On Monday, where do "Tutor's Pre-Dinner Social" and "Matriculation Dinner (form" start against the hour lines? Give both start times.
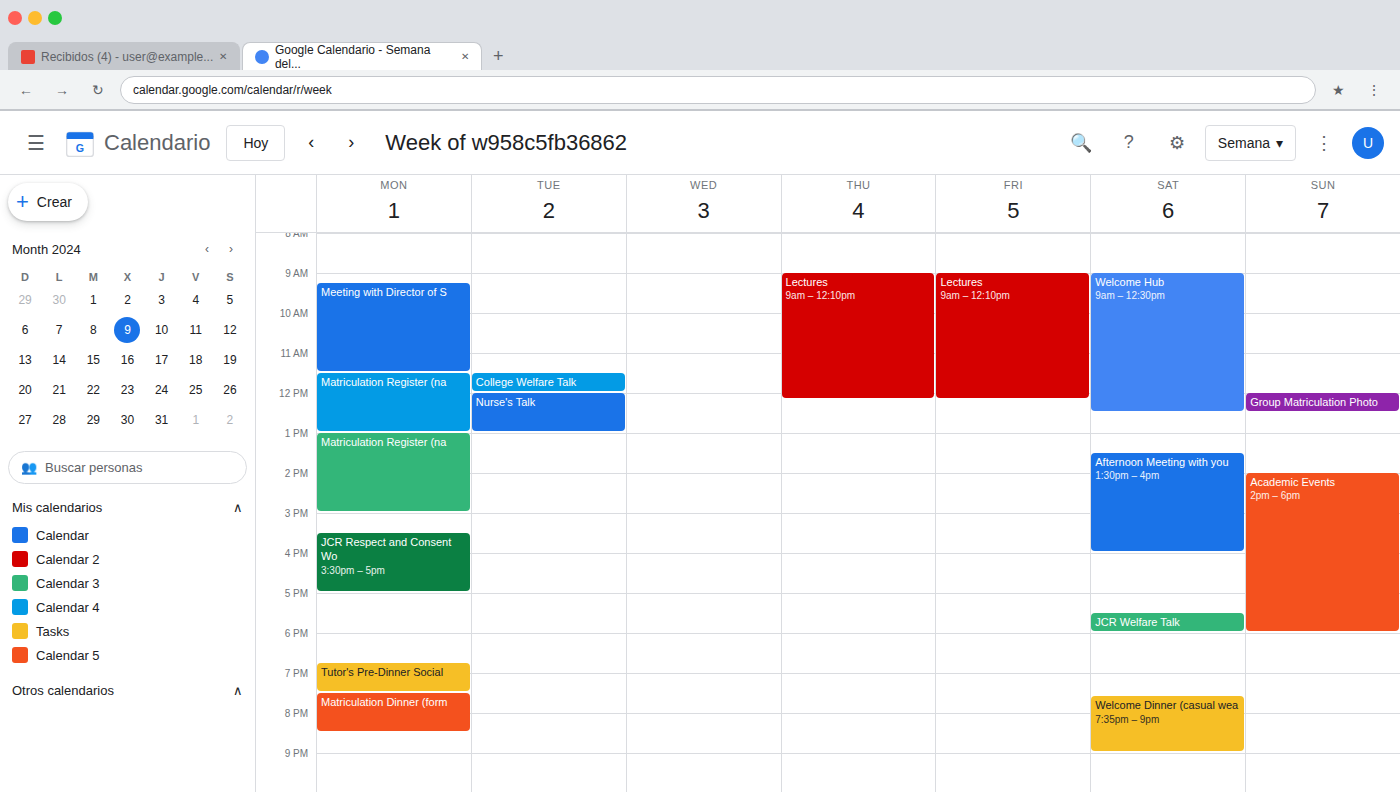
"Tutor's Pre-Dinner Social": 6:45 PM, neither: three quarters of the way from the 6 PM line to the 7 PM line. "Matriculation Dinner (form": 7:30 PM, halfway between the 7 PM and 8 PM lines.